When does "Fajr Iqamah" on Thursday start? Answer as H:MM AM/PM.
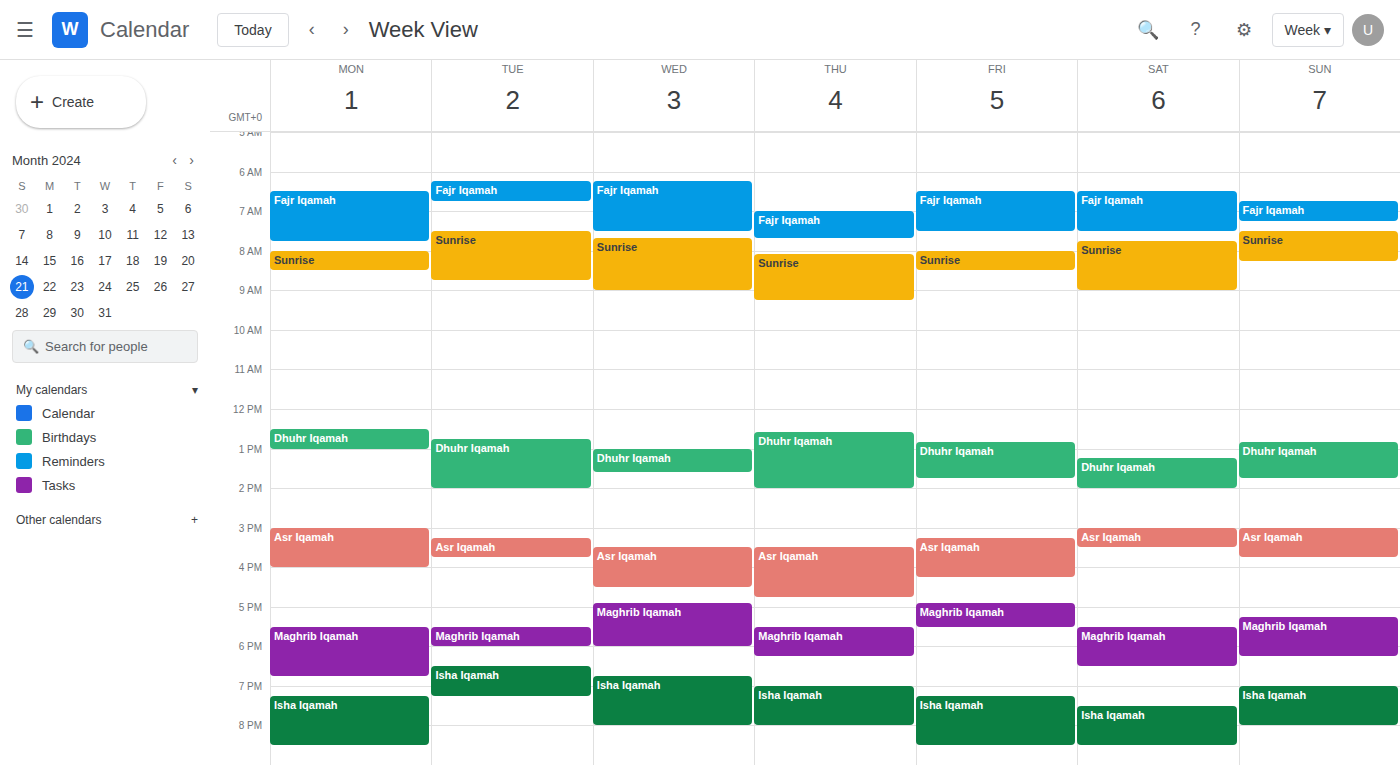
7:00 AM